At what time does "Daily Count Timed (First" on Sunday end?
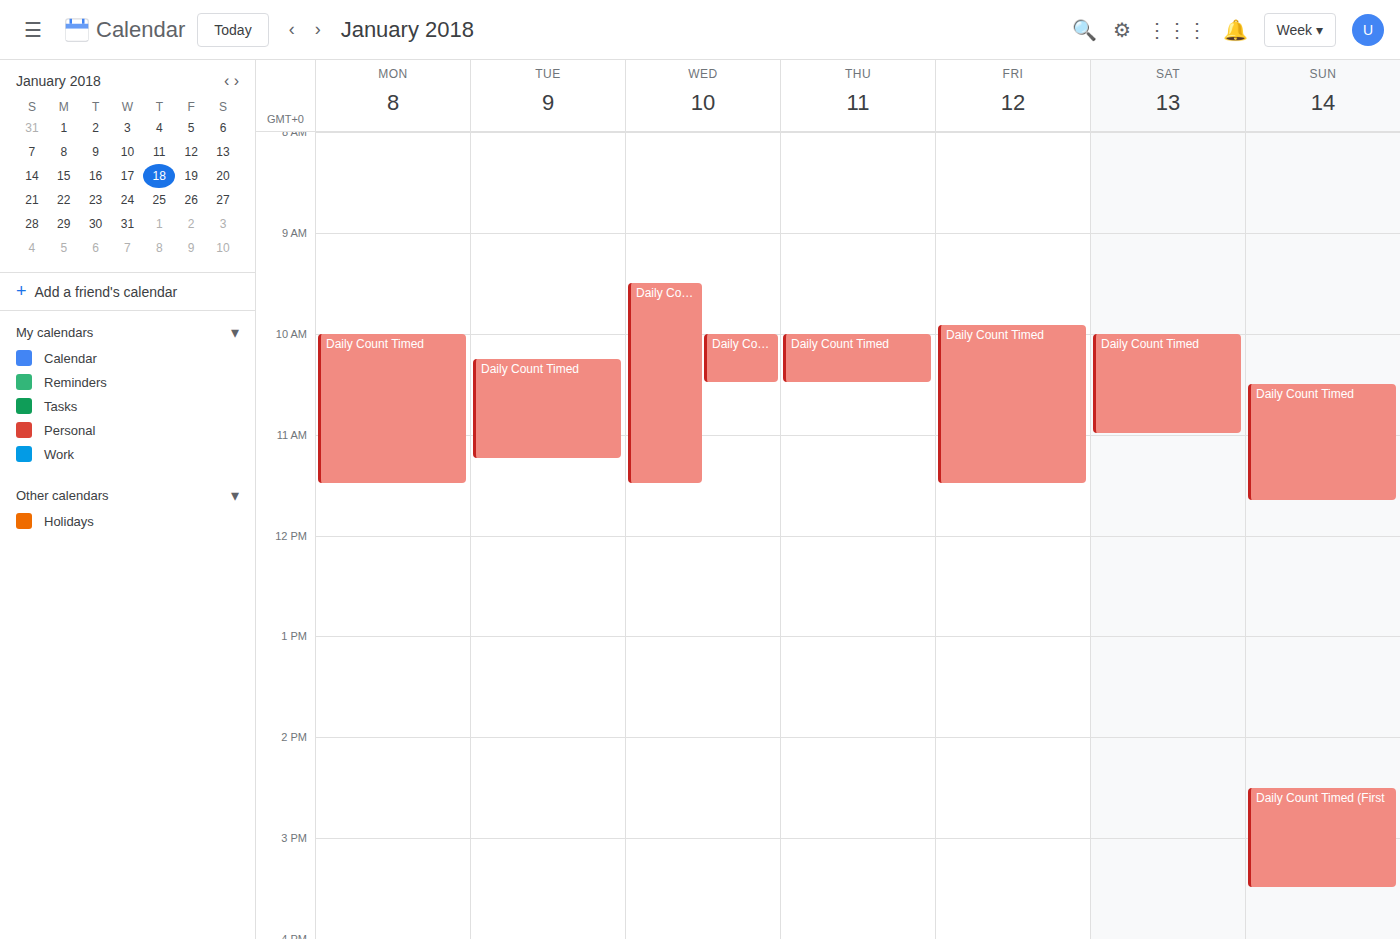
3:30 PM